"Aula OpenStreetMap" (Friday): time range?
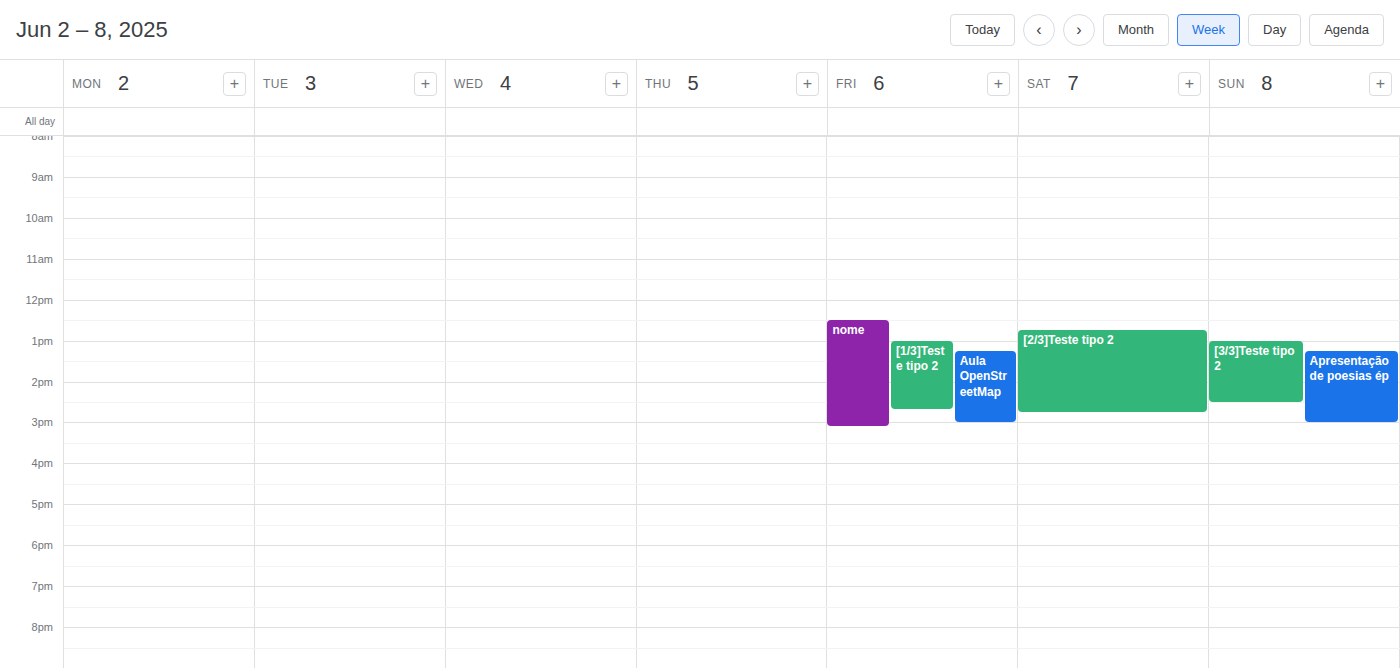
1:15 PM to 3:00 PM